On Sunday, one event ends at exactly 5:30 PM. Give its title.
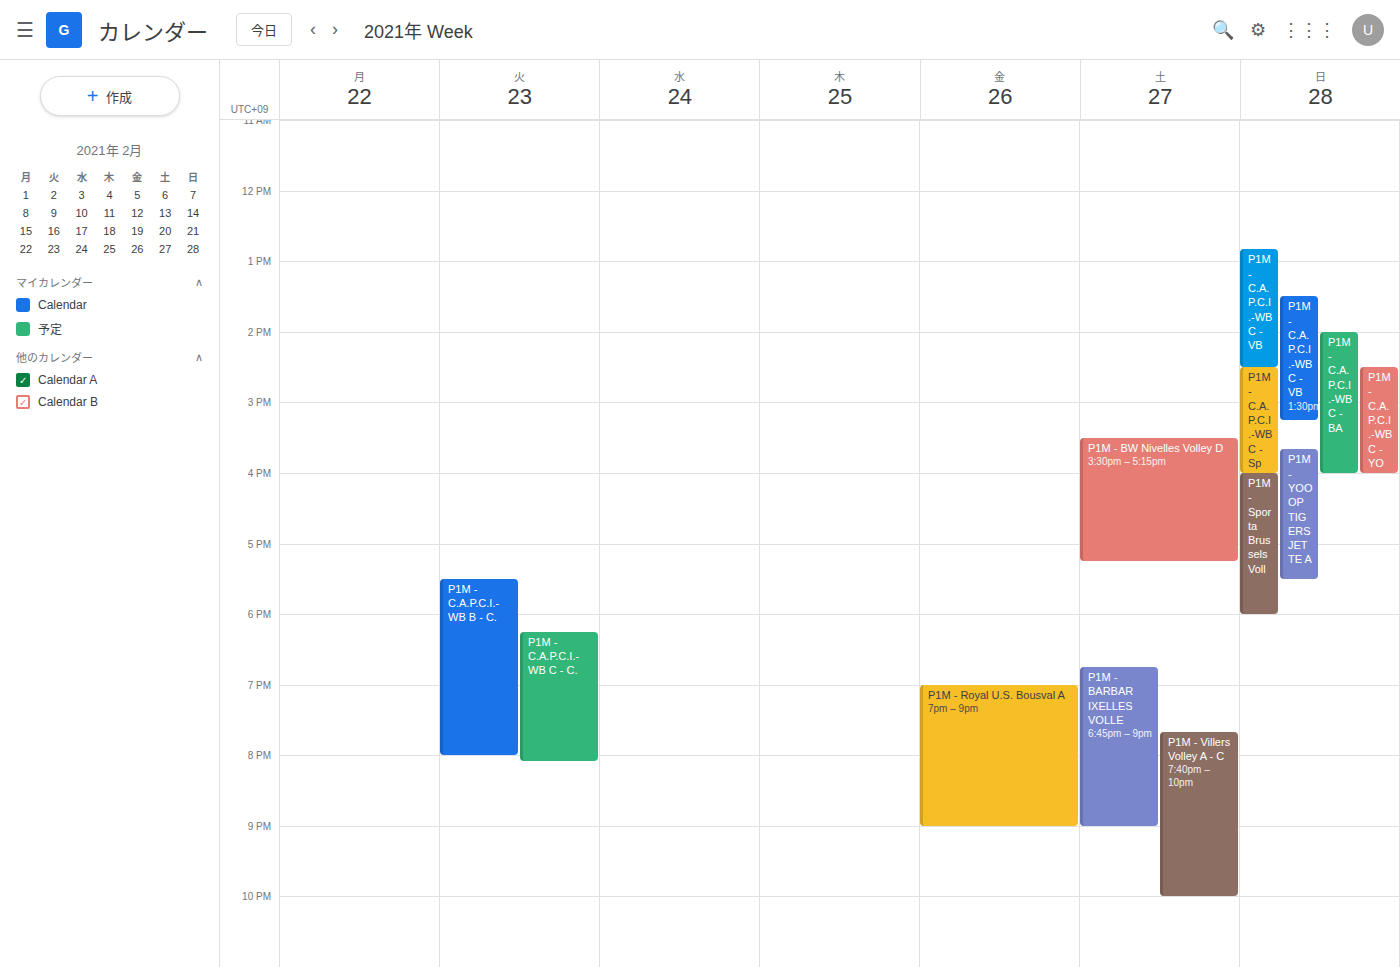
"P1M - YOOOP TIGERS JETTE A"